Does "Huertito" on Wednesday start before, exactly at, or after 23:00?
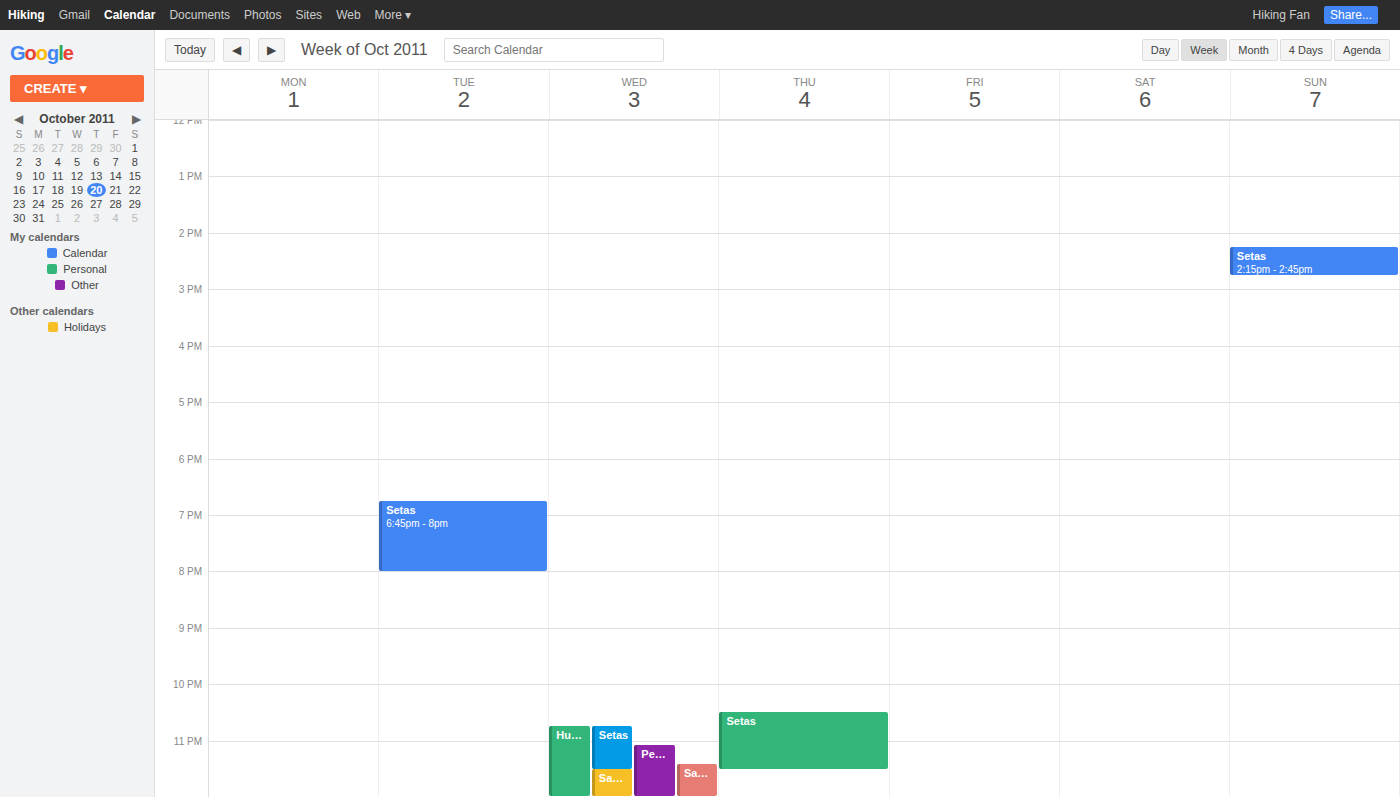
22:45 -- before 23:00, 15 minutes above the 23:00 line.